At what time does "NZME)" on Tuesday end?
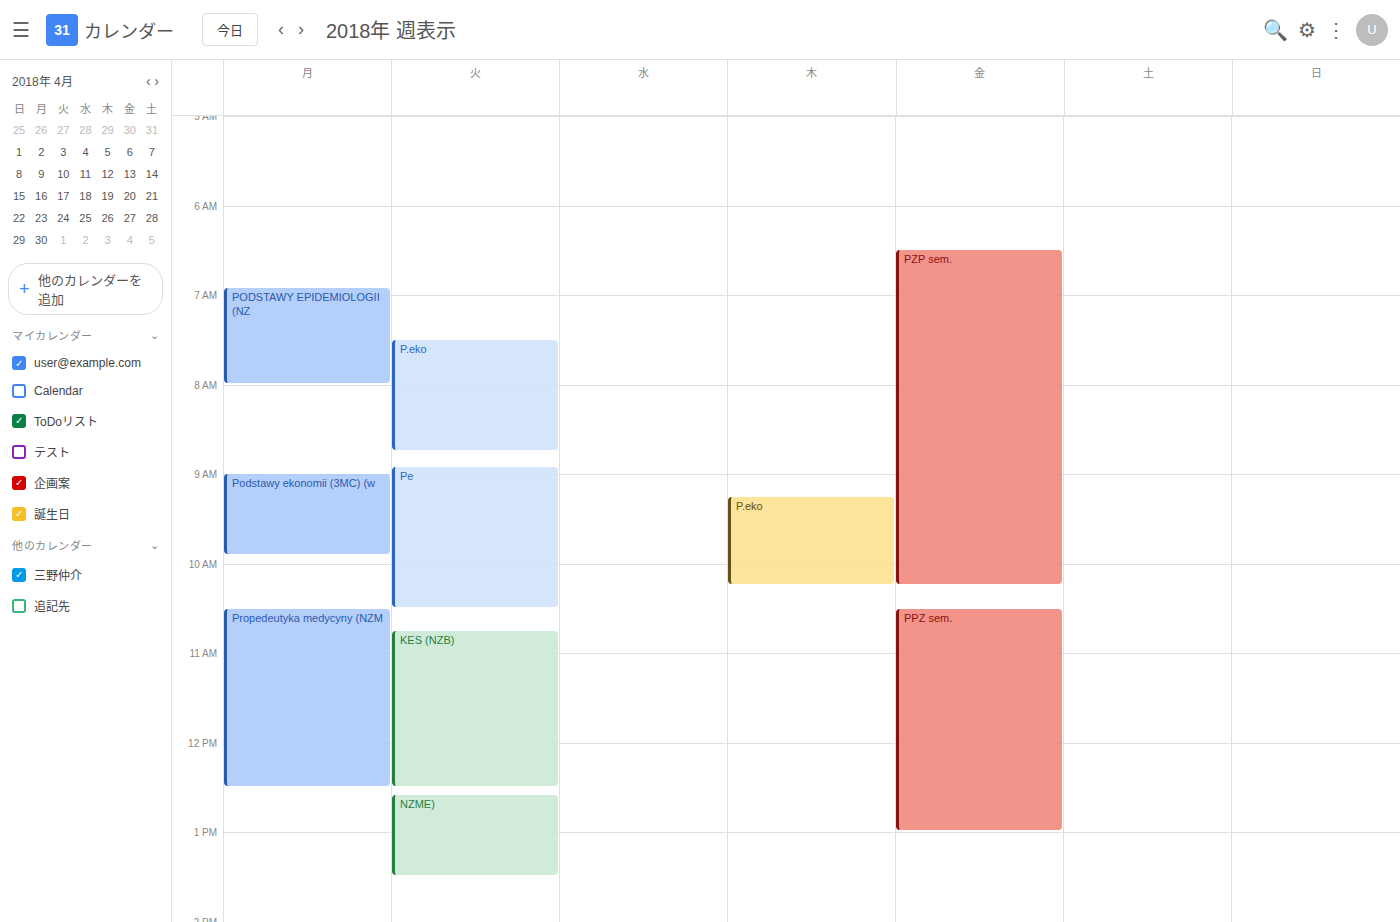
1:30 PM